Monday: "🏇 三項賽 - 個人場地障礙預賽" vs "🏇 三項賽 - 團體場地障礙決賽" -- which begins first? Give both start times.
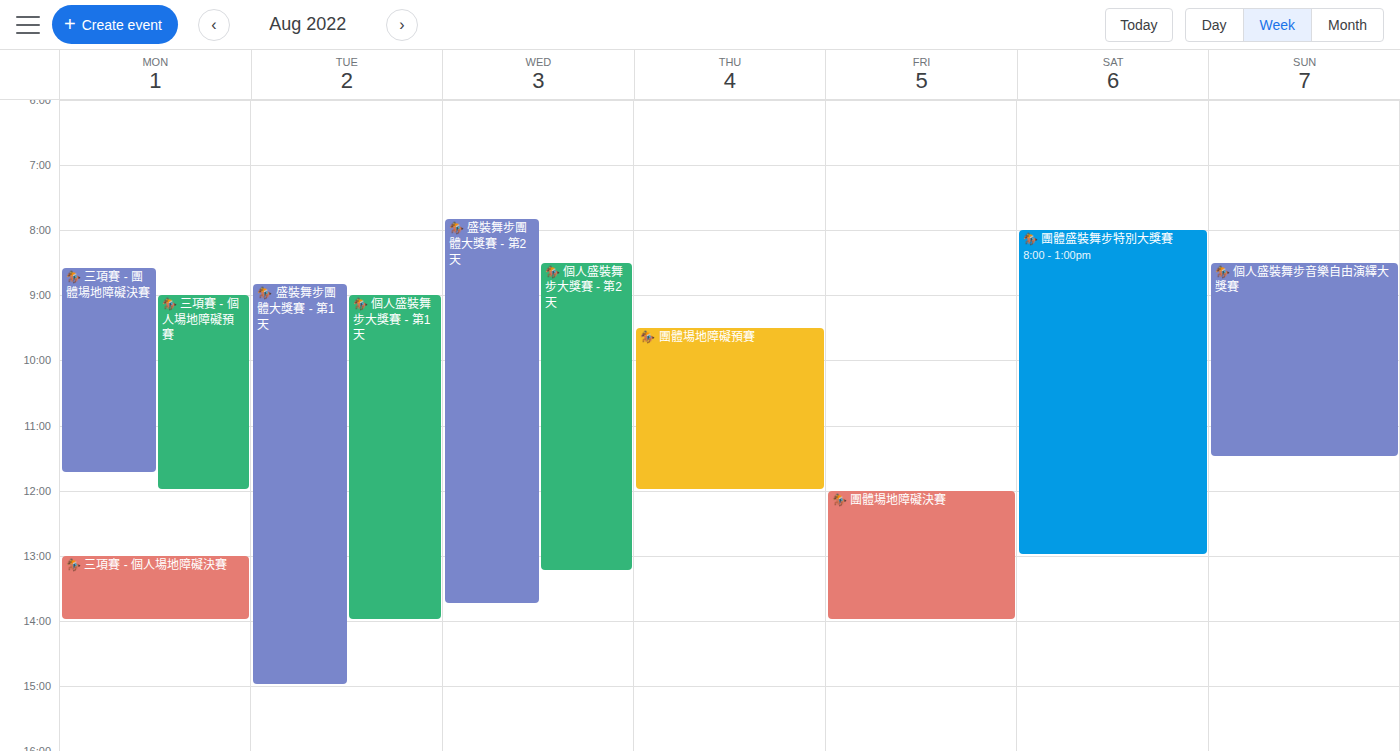
"🏇 三項賽 - 團體場地障礙決賽" 08:35; "🏇 三項賽 - 個人場地障礙預賽" 09:00.